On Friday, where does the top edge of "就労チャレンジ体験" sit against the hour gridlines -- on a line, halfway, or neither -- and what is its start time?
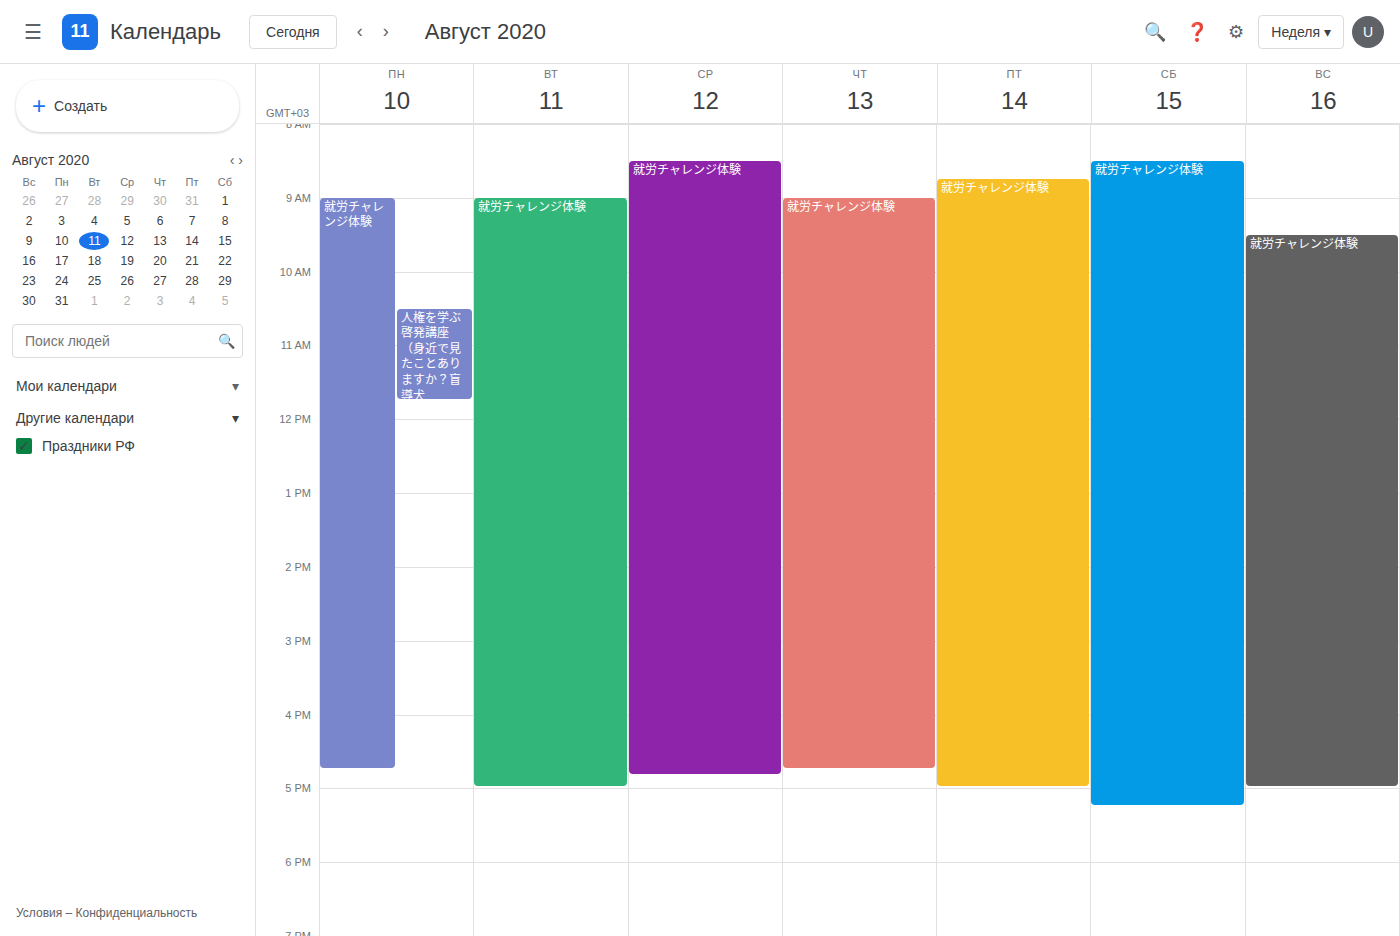
8:45 AM -- neither: three quarters of the way from the 8 AM line to the 9 AM line.